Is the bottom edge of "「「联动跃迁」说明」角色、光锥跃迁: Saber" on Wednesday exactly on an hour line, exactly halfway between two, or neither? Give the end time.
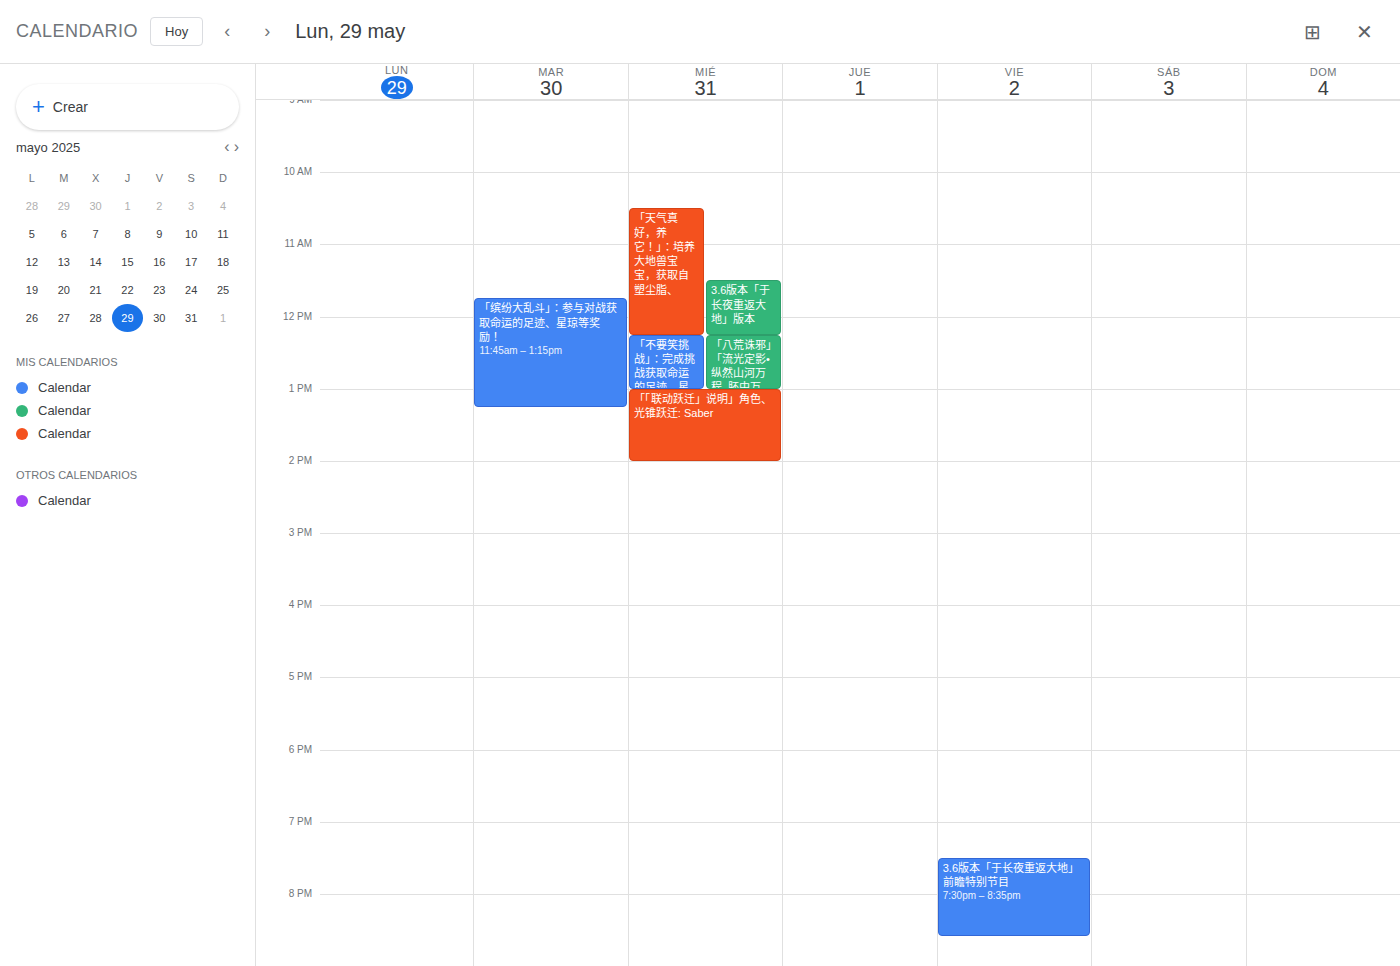
2:00 PM -- exactly on the 2 PM line.